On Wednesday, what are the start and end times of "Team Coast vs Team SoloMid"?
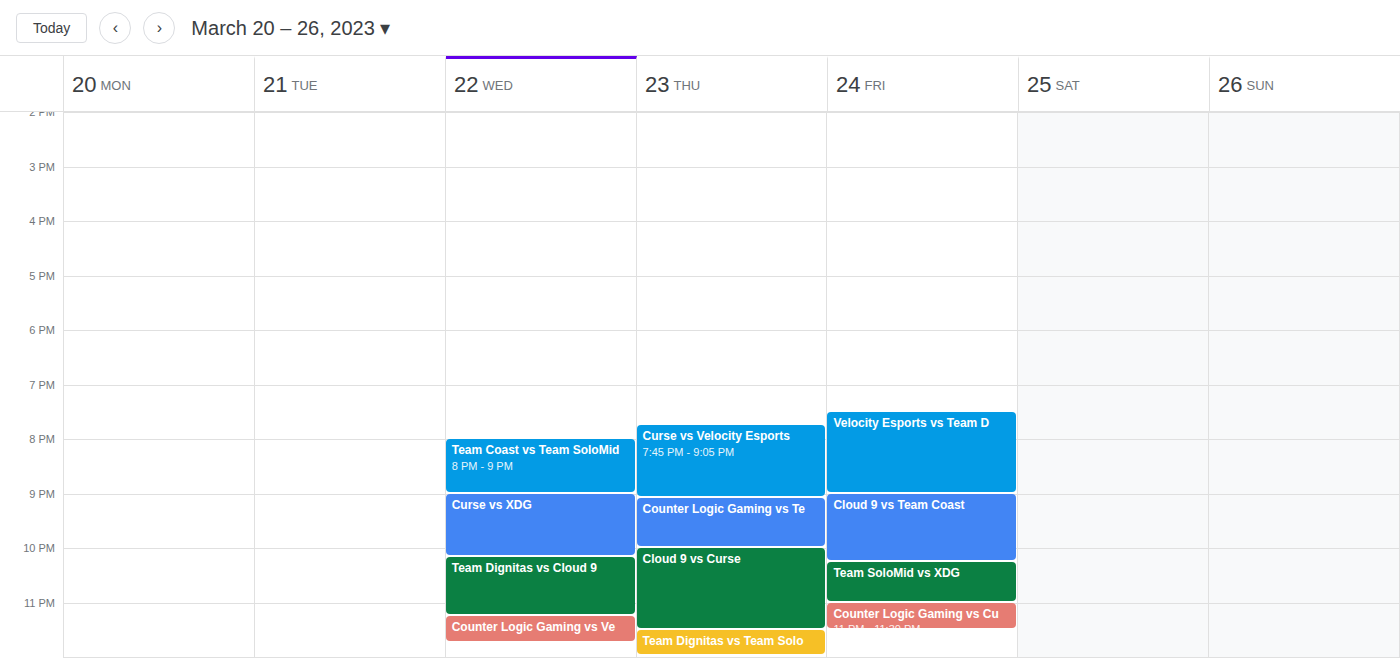
8:00 PM to 9:00 PM